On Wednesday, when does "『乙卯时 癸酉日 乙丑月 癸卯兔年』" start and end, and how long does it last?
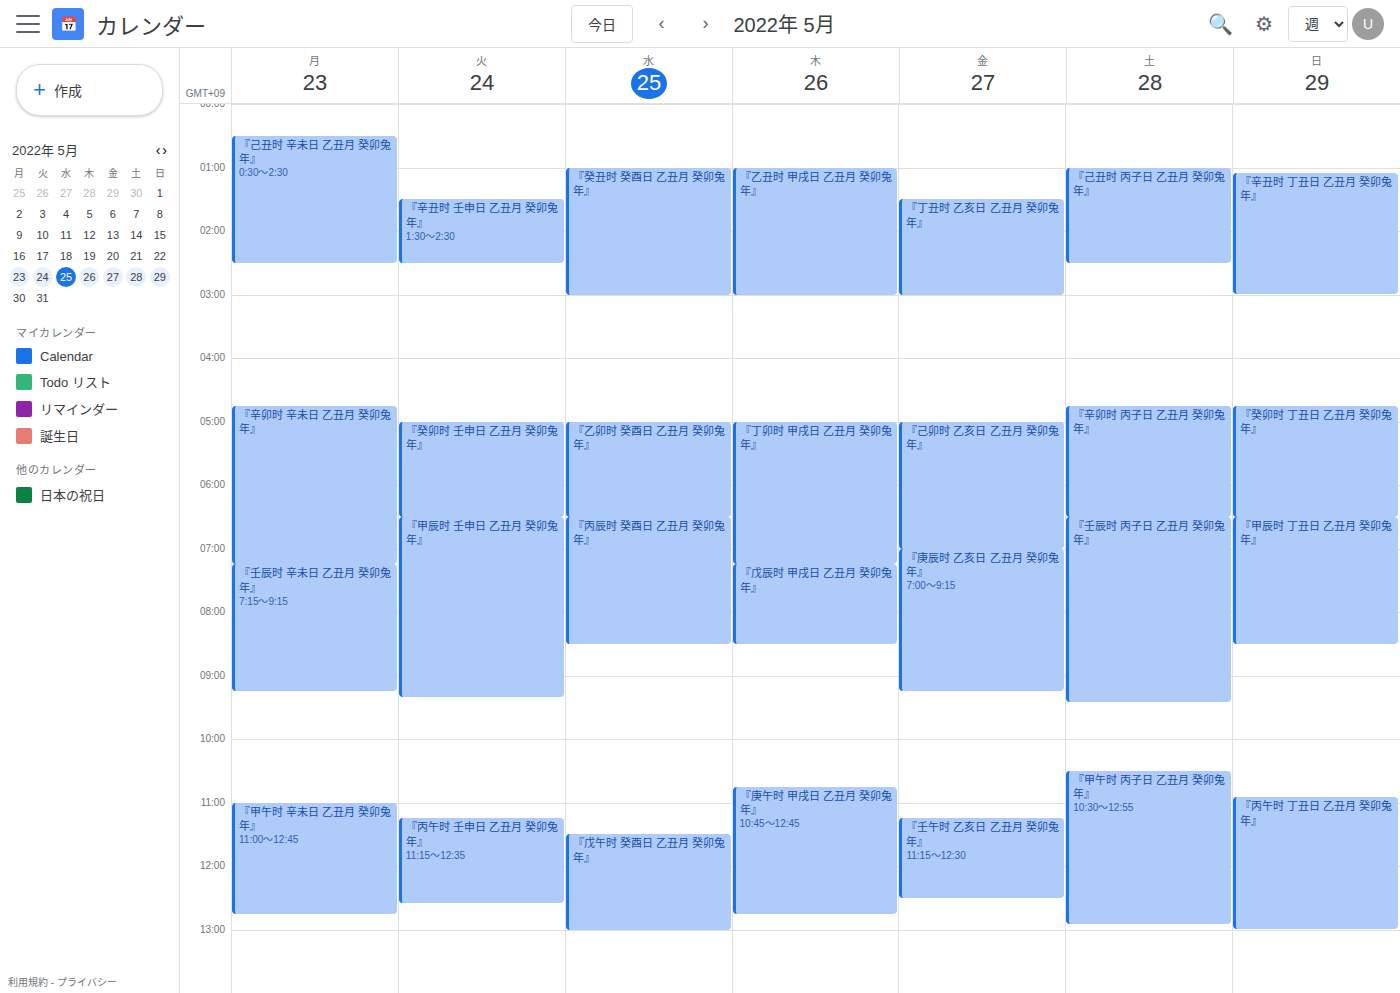
5:00 AM to 6:30 AM, 1 hour 30 minutes